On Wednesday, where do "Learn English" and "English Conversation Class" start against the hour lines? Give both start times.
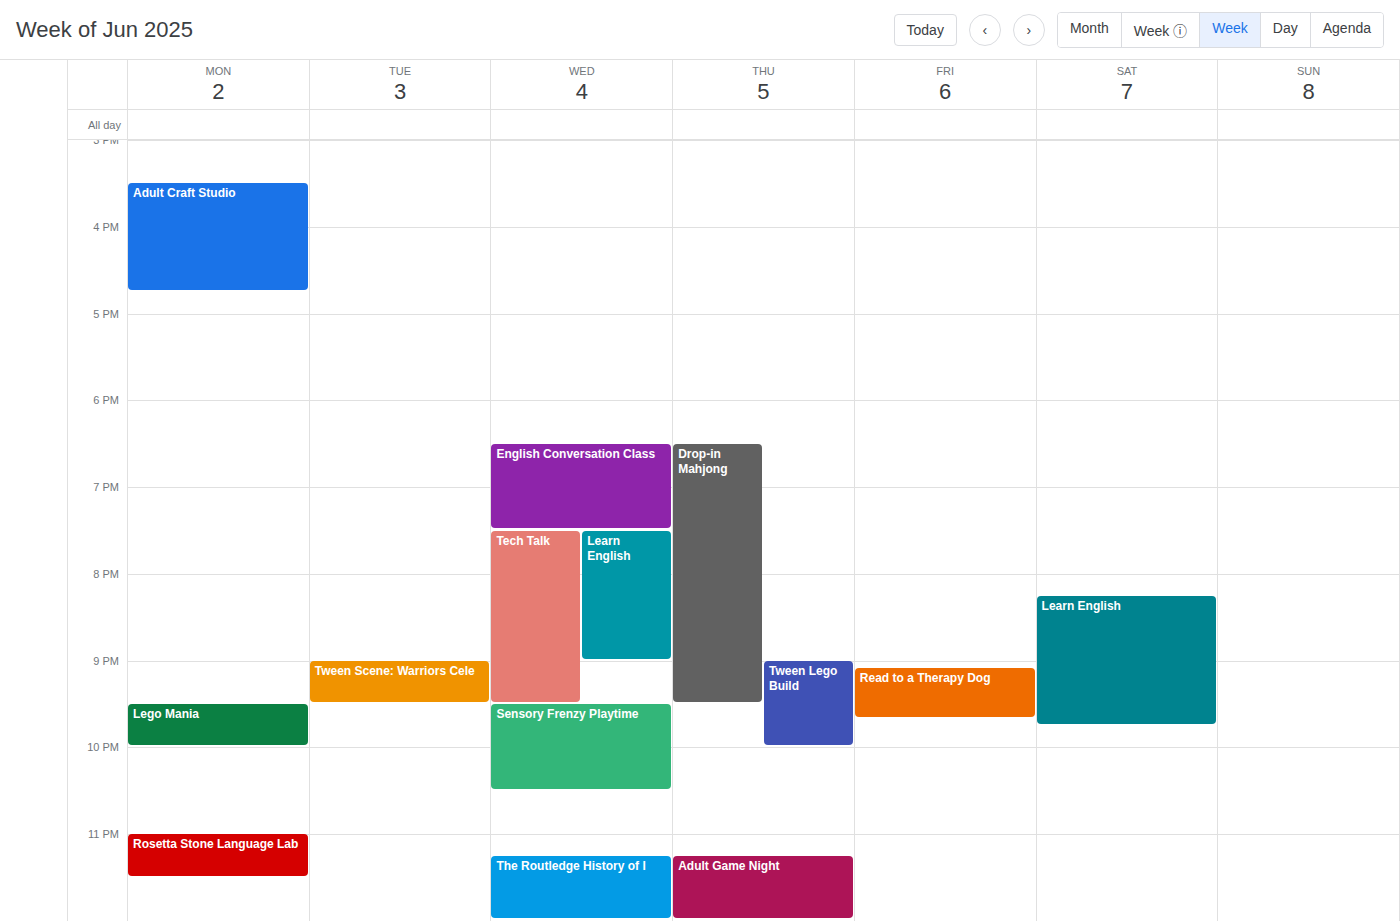
"Learn English": 7:30 PM, halfway between the 7 PM and 8 PM lines. "English Conversation Class": 6:30 PM, halfway between the 6 PM and 7 PM lines.